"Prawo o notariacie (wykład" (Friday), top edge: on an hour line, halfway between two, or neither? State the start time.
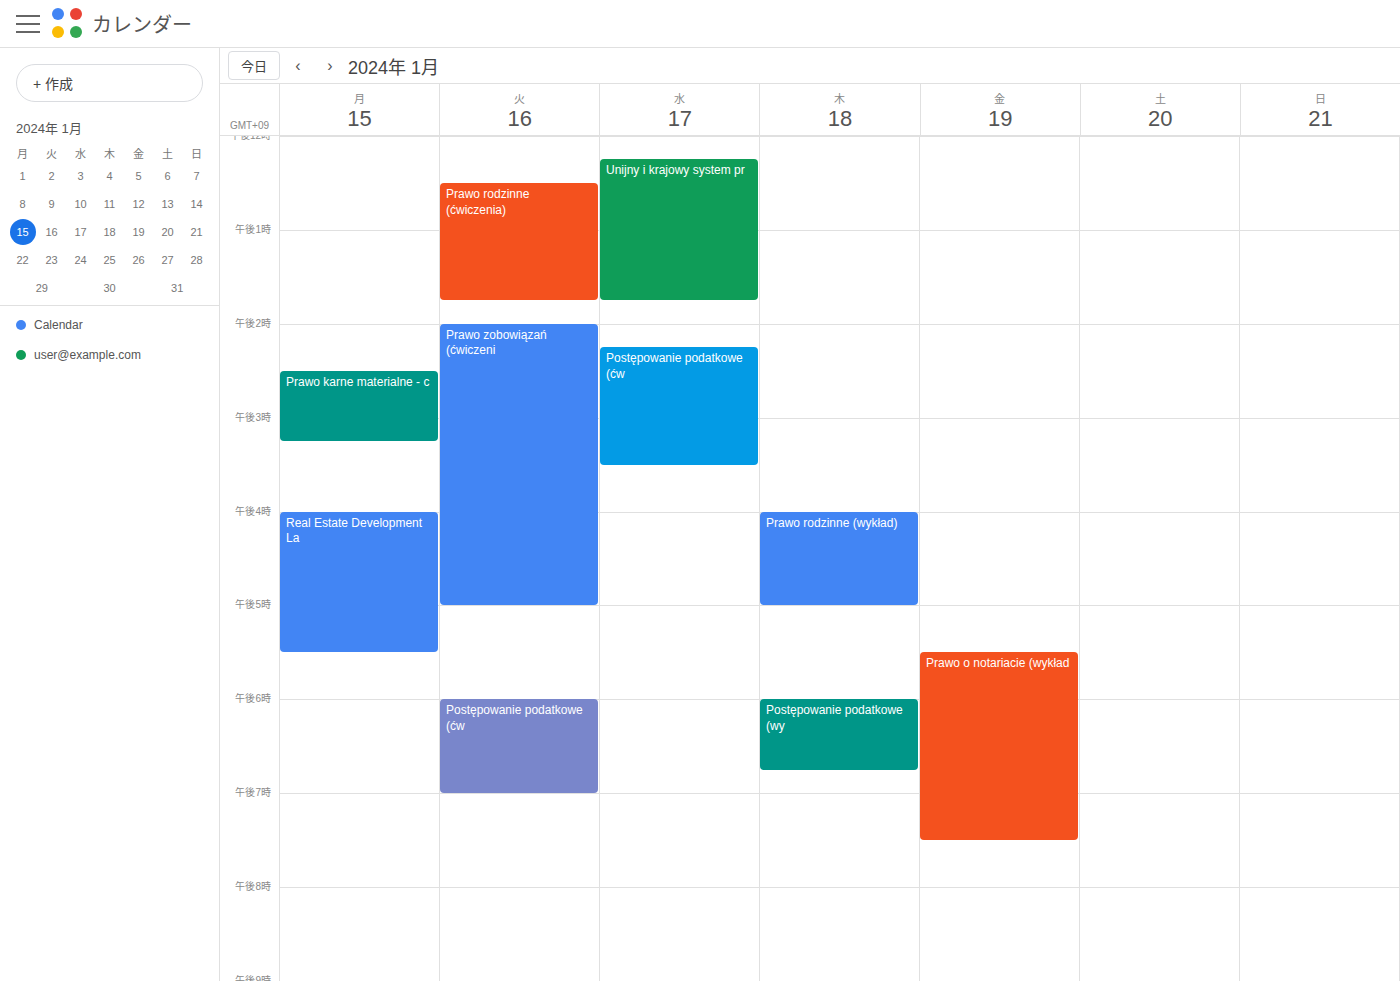
5:30 PM -- halfway between the 5 PM and 6 PM lines.